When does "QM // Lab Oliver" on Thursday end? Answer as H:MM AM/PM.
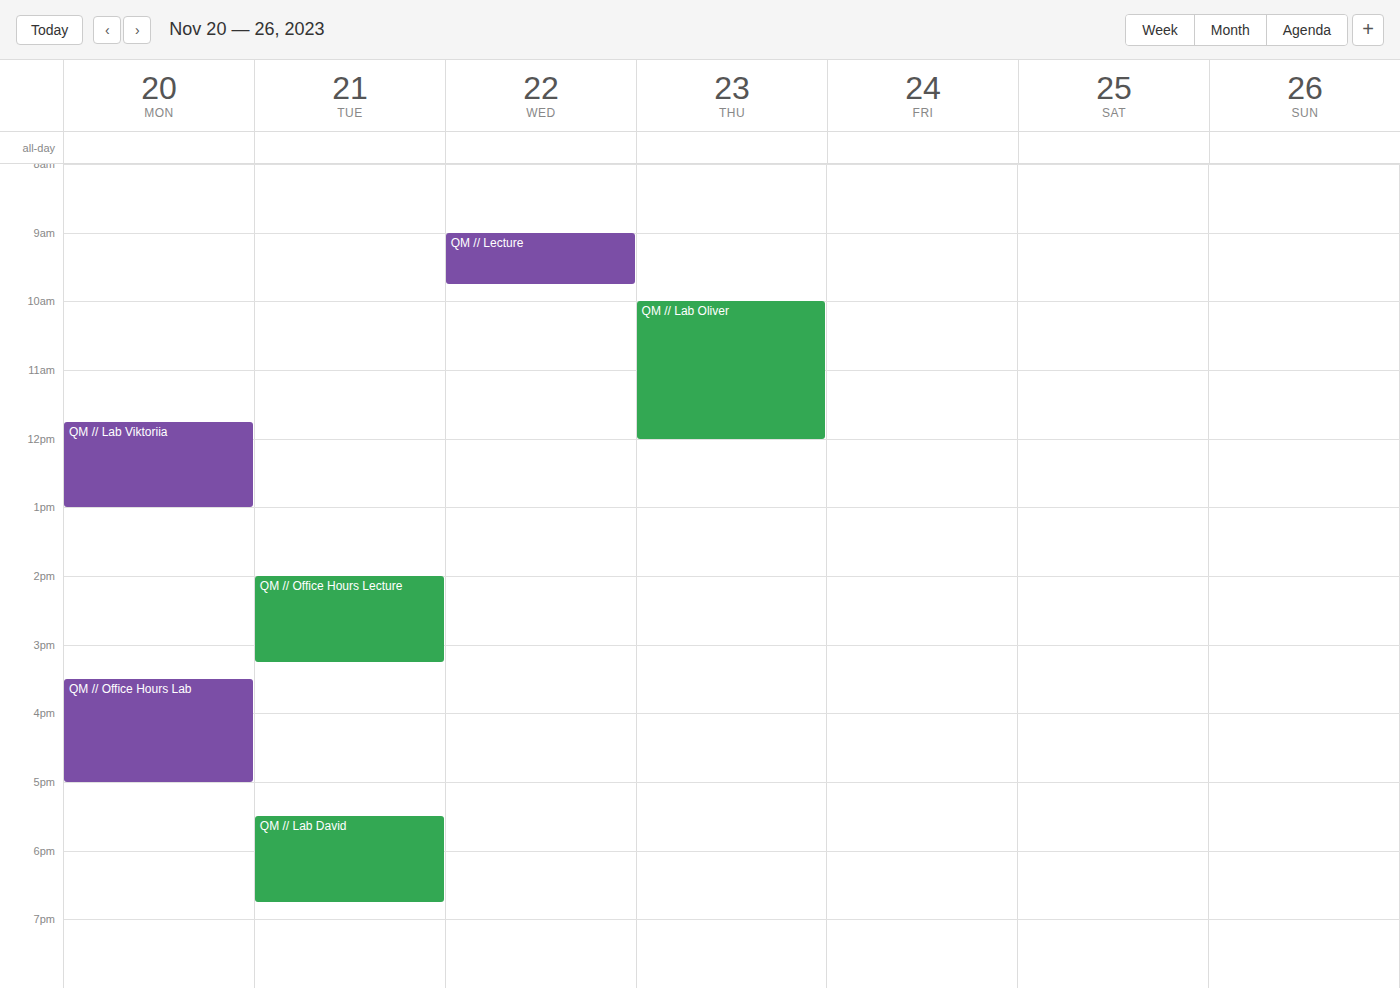
12:00 PM